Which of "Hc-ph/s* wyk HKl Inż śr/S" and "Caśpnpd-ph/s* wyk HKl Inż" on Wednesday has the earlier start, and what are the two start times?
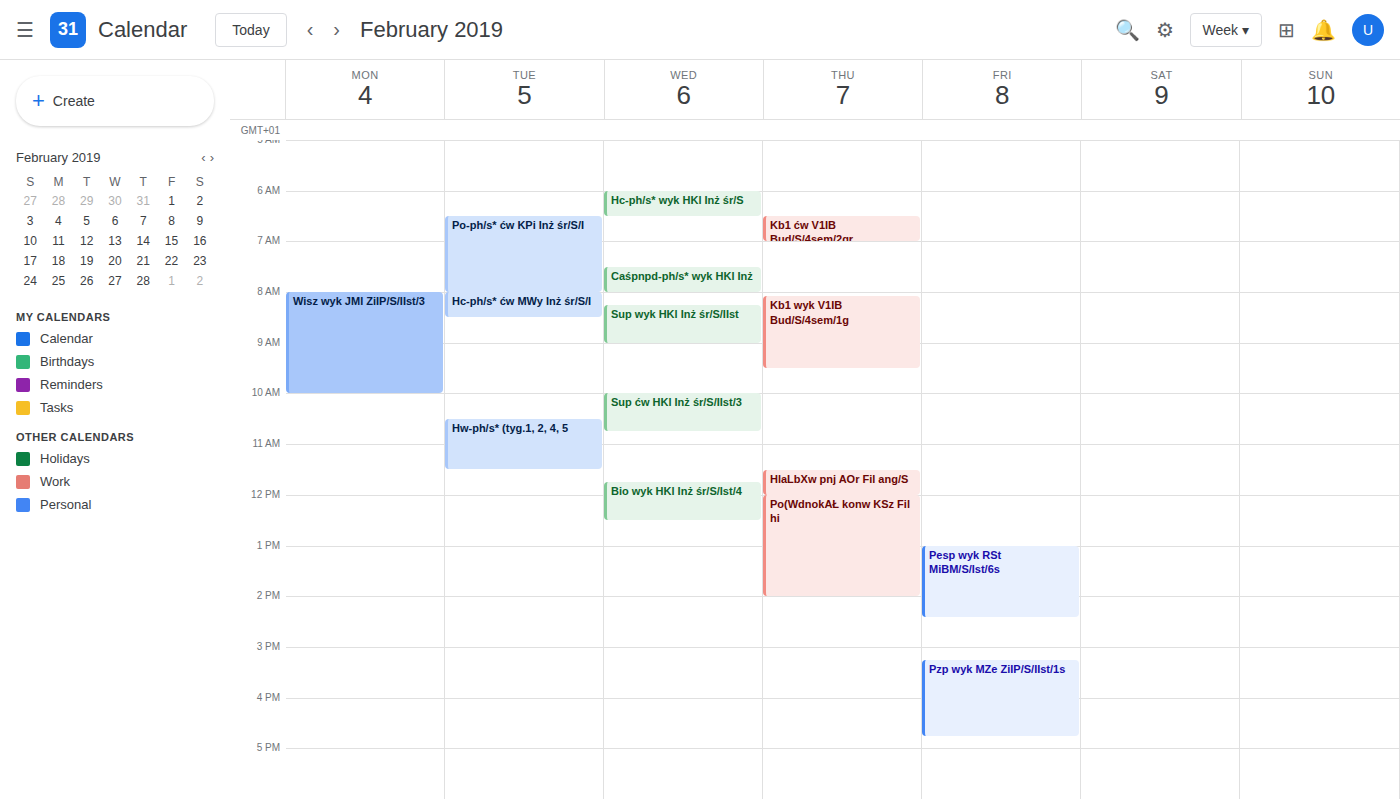
"Hc-ph/s* wyk HKl Inż śr/S" 6:00 AM; "Caśpnpd-ph/s* wyk HKl Inż" 7:30 AM.